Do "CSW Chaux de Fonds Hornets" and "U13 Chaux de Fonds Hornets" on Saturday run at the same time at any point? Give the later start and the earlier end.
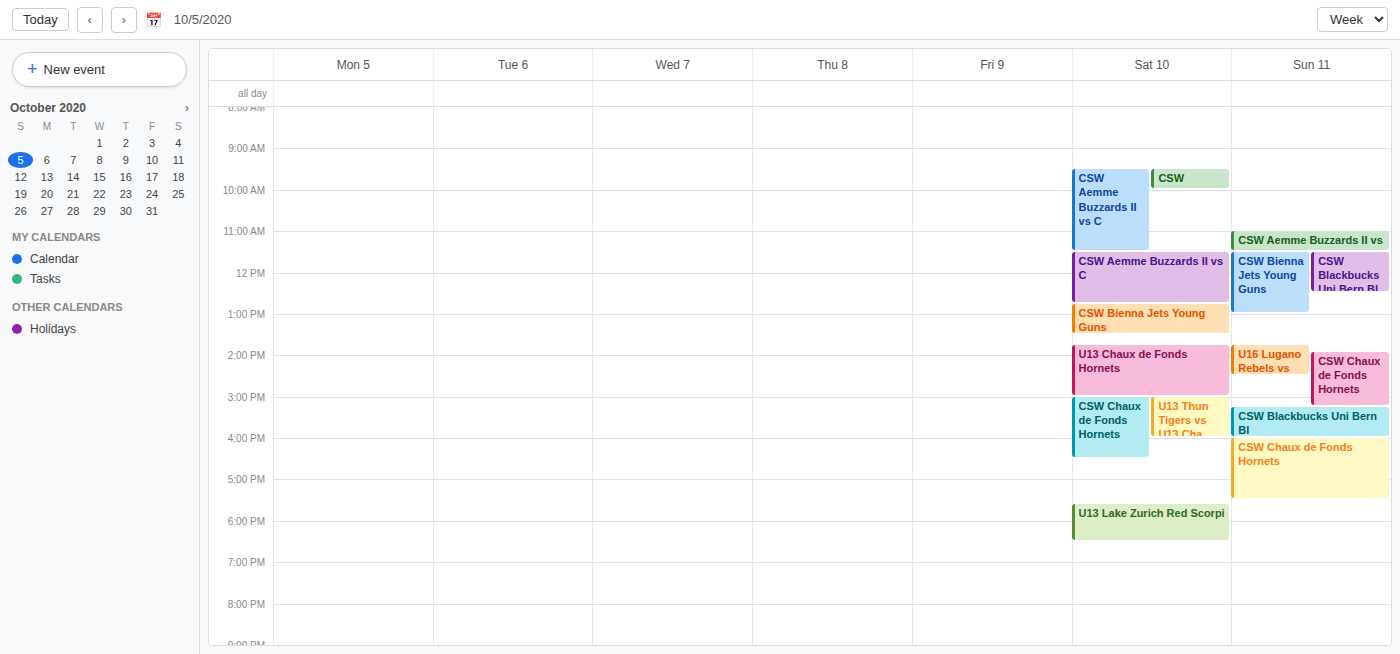
"U13 Chaux de Fonds Hornets" ends at 3:00 PM, exactly when "CSW Chaux de Fonds Hornets" starts -- they touch but do not overlap.